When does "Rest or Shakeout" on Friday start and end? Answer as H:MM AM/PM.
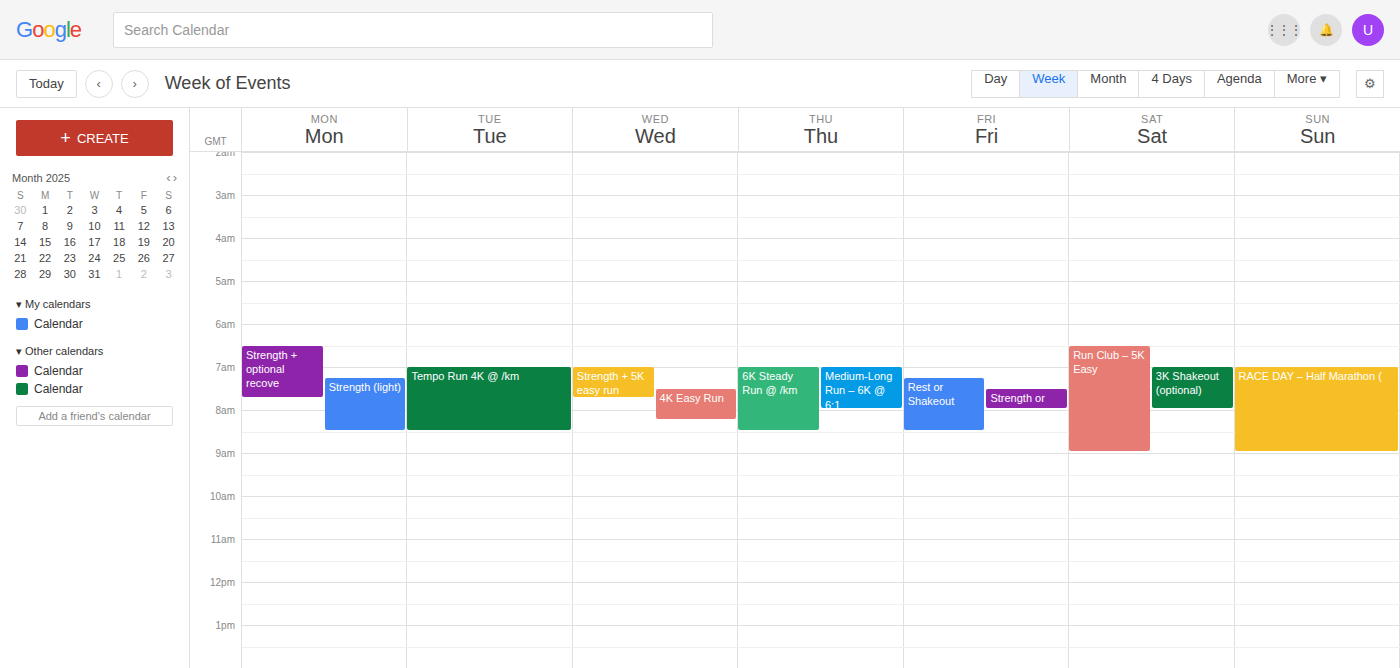
7:15 AM to 8:30 AM